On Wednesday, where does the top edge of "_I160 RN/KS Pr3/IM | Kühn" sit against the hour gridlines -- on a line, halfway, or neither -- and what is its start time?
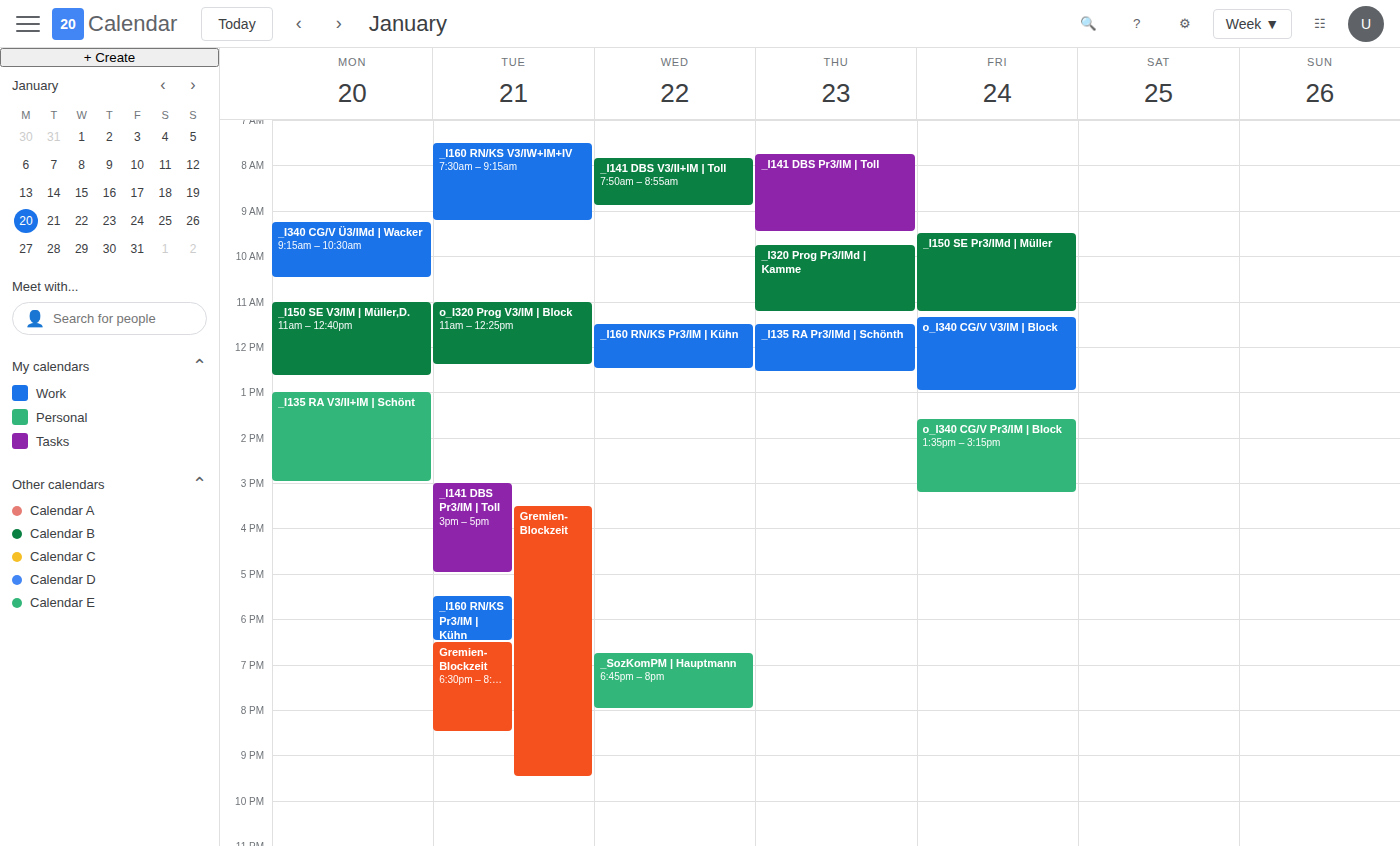
11:30 -- halfway between the 11:00 and 12:00 lines.